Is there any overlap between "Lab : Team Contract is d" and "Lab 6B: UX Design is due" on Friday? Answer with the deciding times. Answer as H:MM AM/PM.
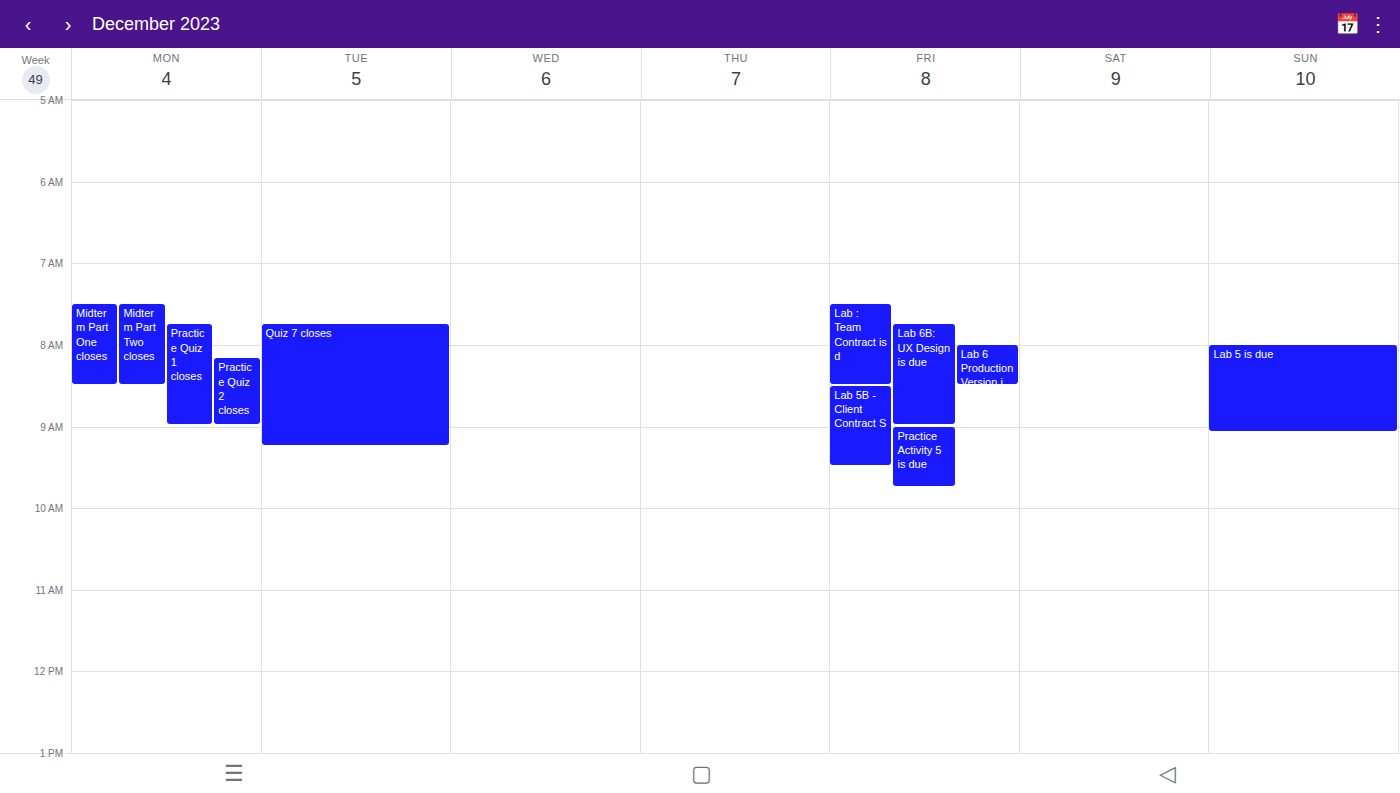
"Lab 6B: UX Design is due" starts at 7:45 AM, before "Lab : Team Contract is d" ends at 8:30 AM -- they overlap.